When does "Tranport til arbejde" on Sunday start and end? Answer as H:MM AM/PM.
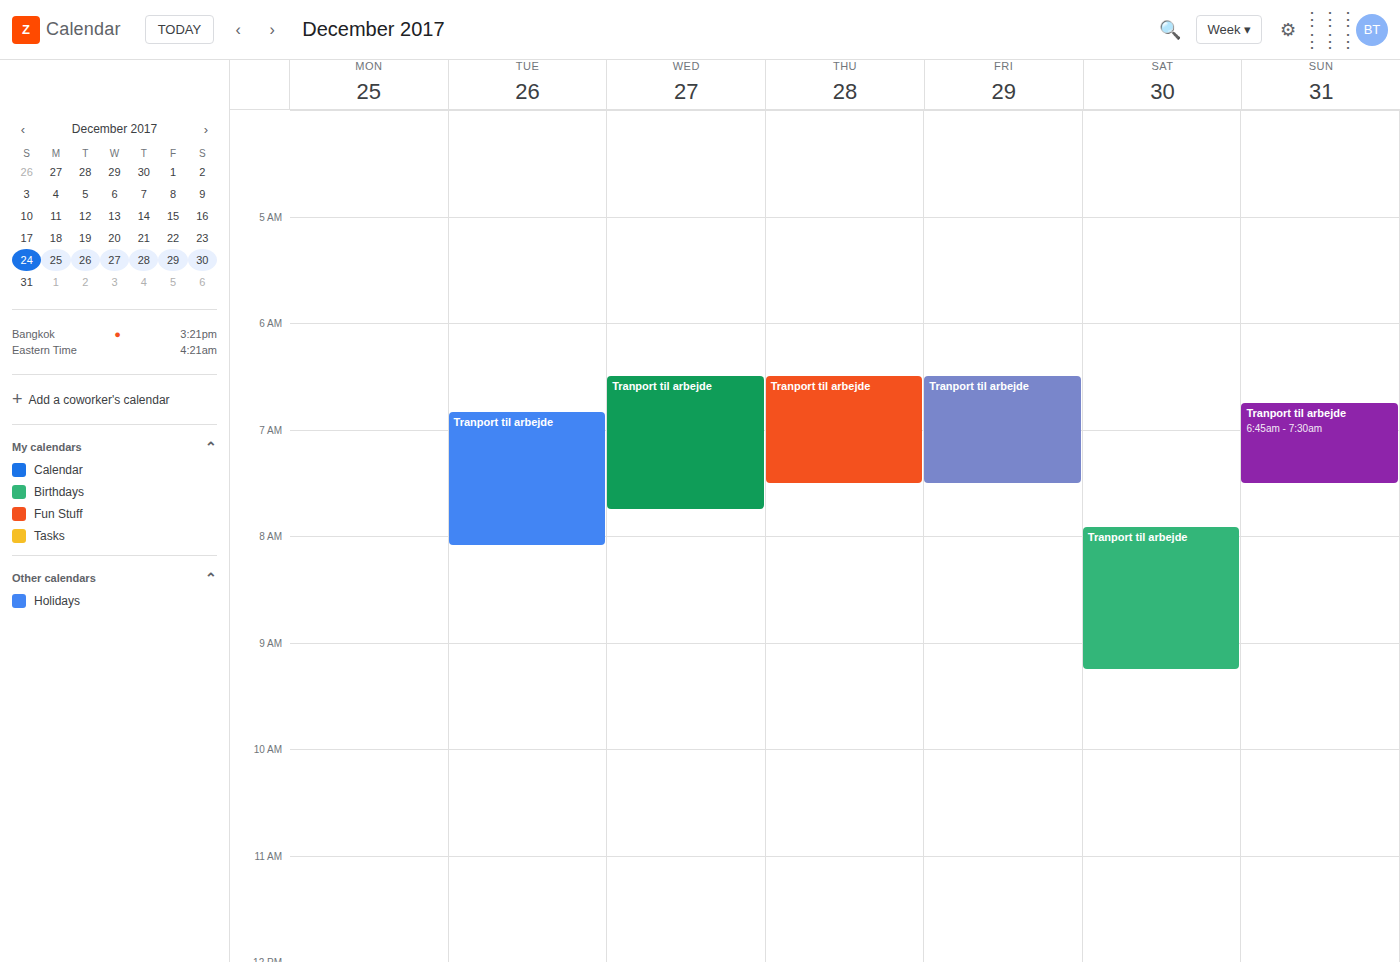
6:45 AM to 7:30 AM